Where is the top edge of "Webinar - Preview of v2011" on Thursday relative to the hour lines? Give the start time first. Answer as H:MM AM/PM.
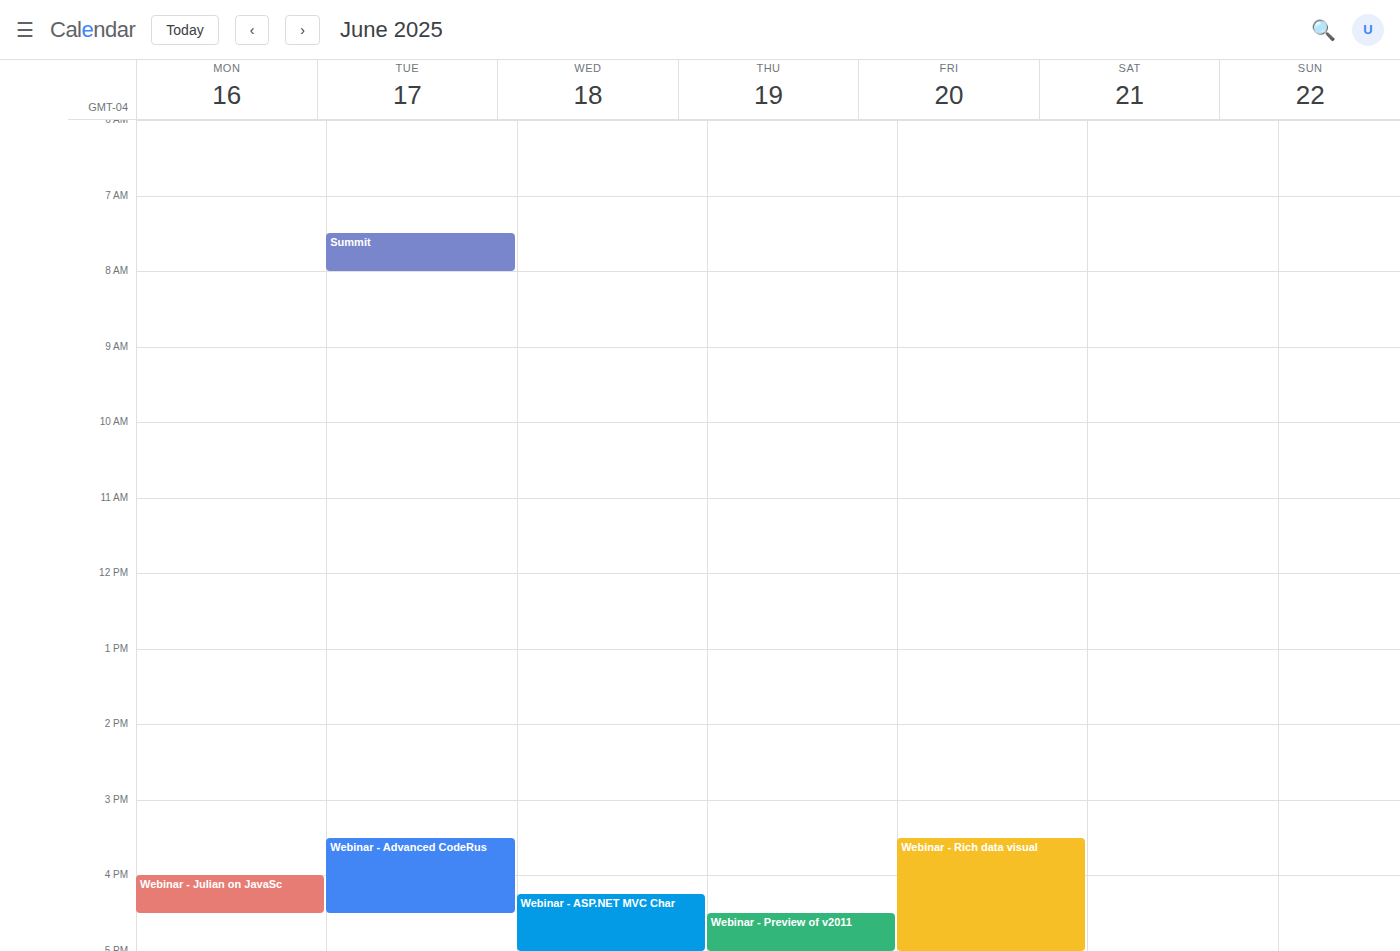
4:30 PM -- halfway between the 4 PM and 5 PM lines.